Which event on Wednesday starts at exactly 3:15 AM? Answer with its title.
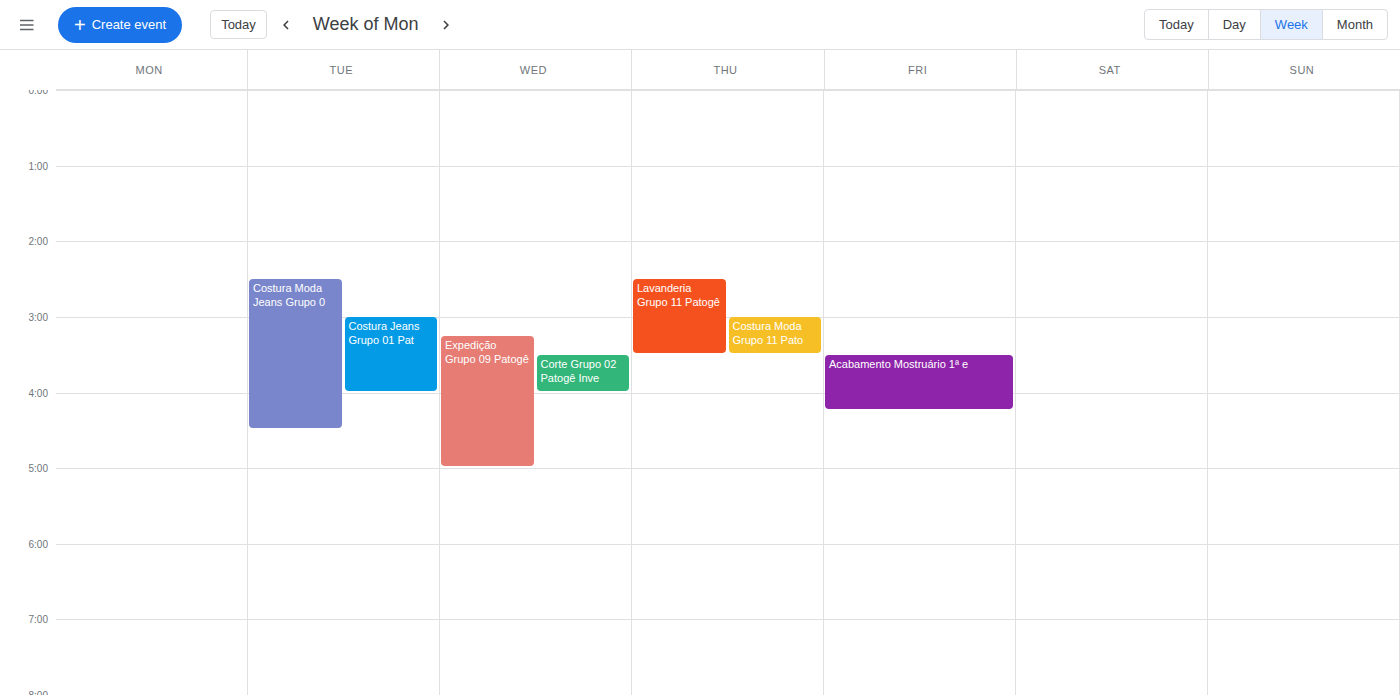
"Expedição Grupo 09 Patogê"